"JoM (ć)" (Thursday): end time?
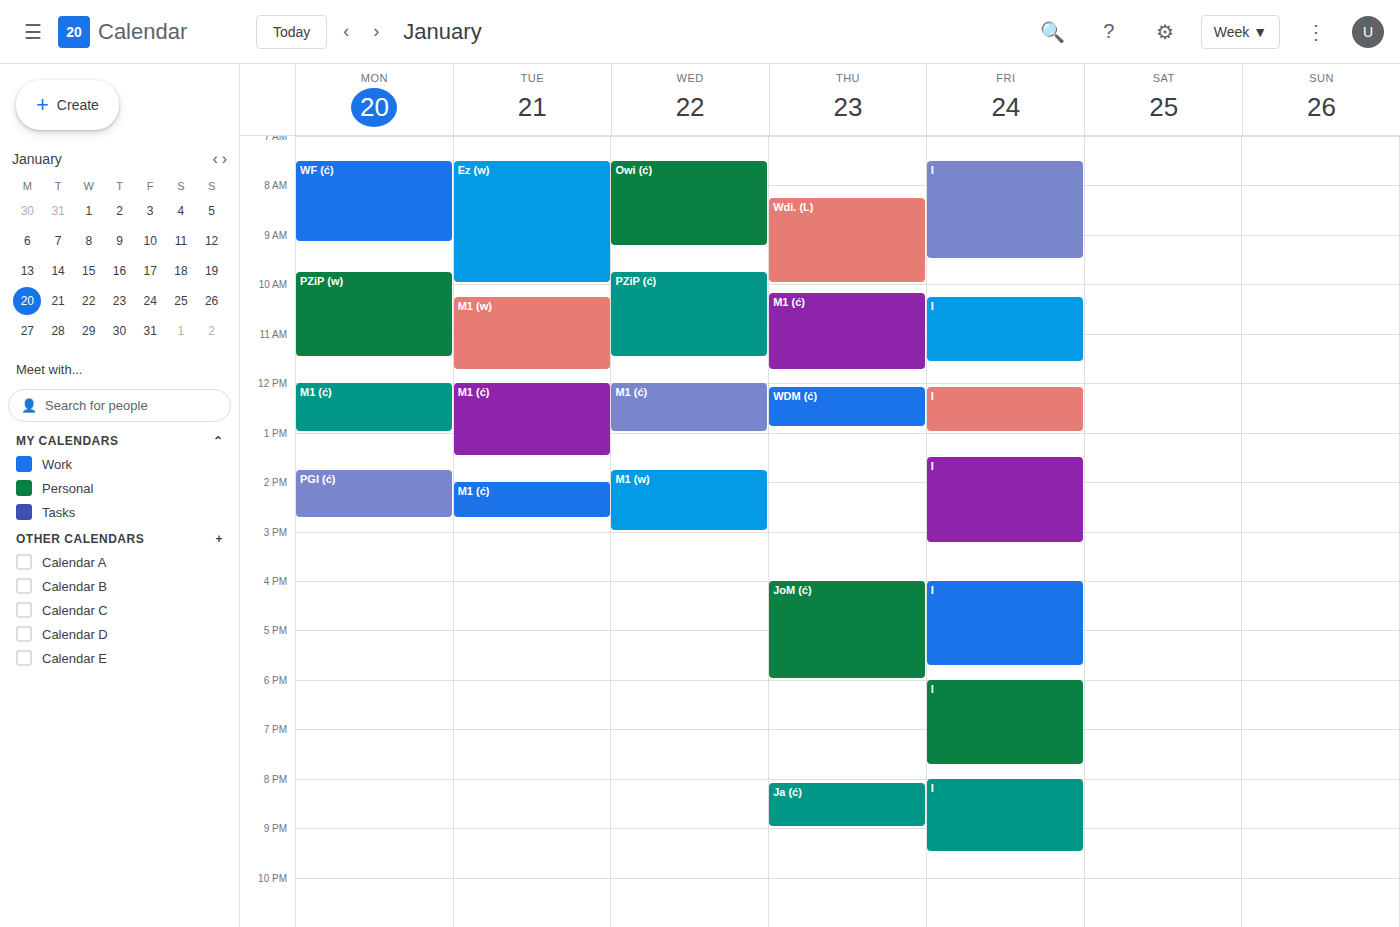
6:00 PM